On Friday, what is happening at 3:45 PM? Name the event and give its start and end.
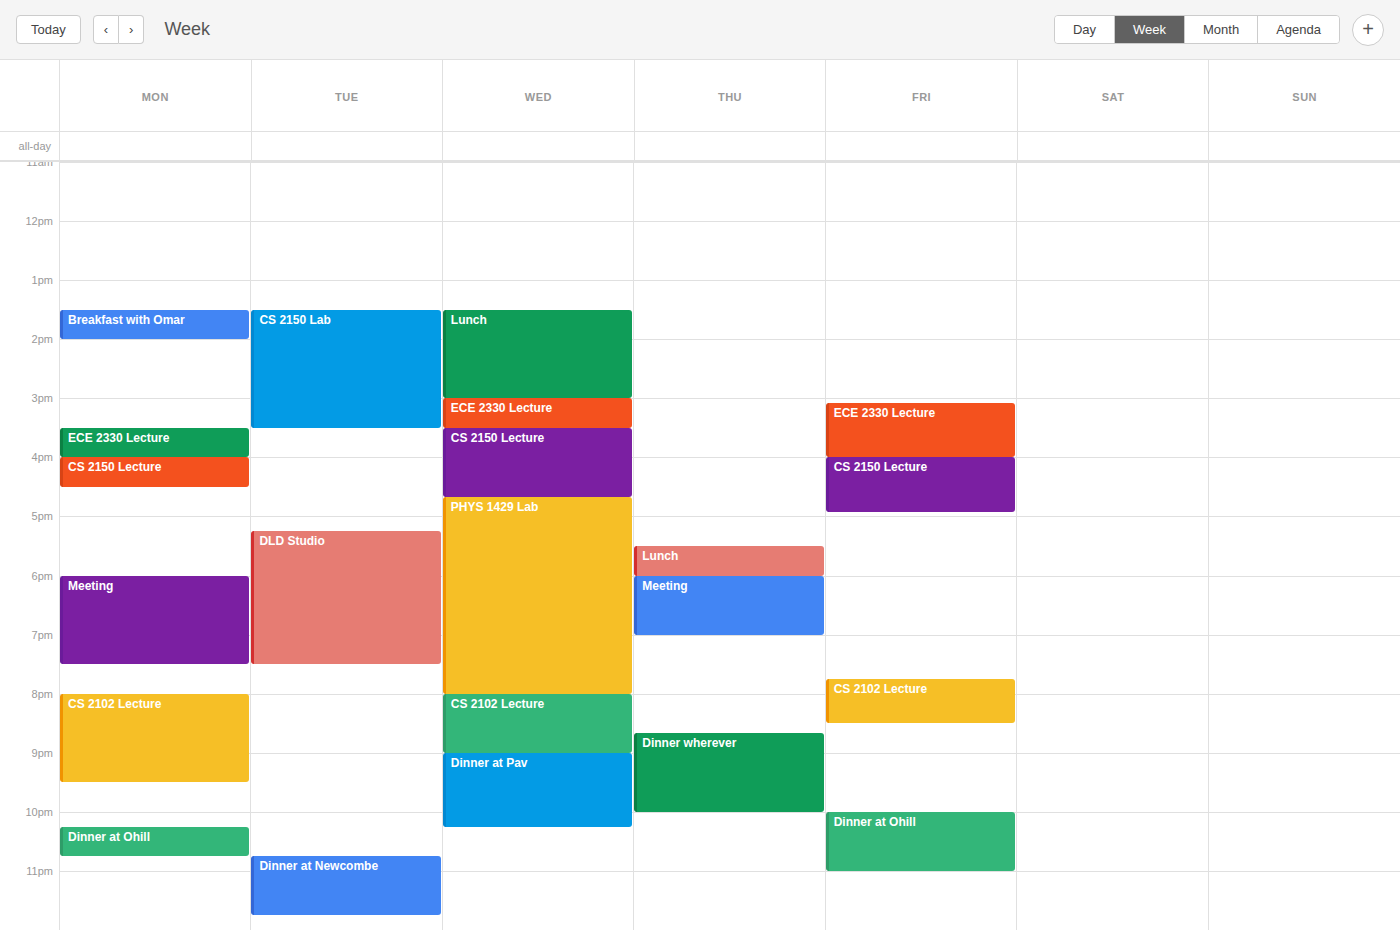
"ECE 2330 Lecture", 3:05 PM to 4:00 PM